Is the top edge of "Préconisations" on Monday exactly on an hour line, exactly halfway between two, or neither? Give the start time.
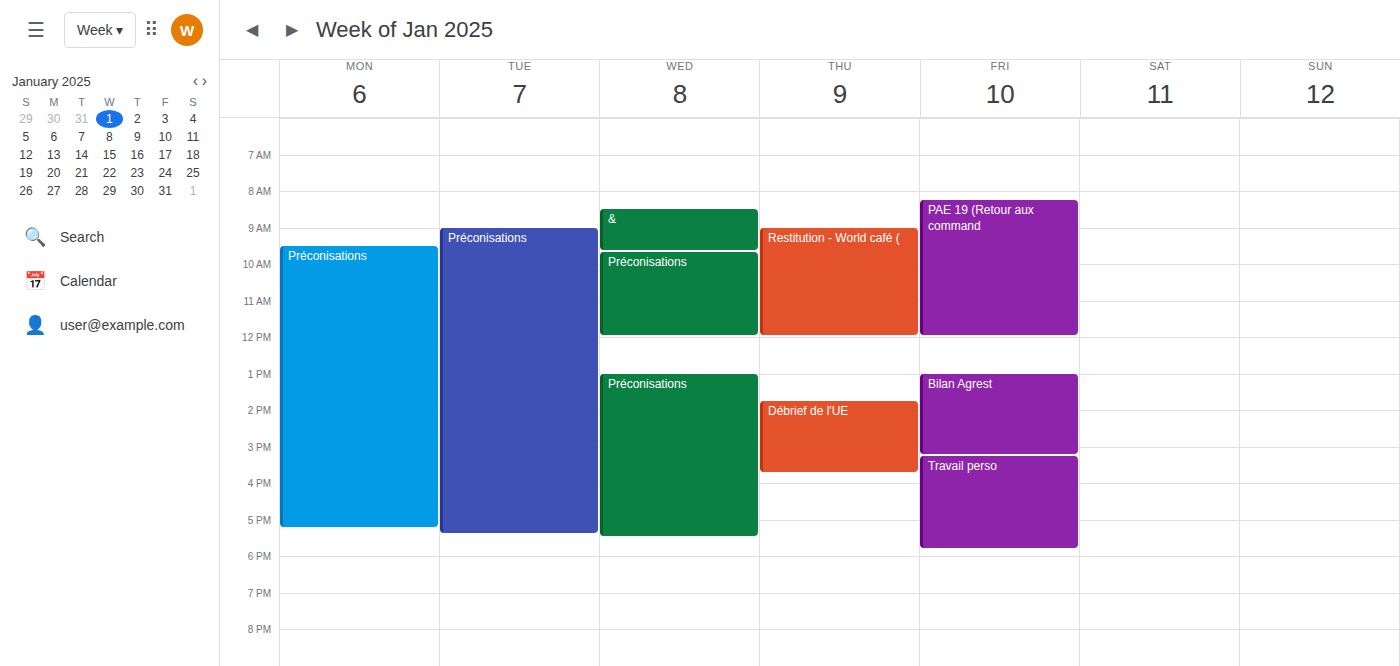
09:30 -- halfway between the 09:00 and 10:00 lines.